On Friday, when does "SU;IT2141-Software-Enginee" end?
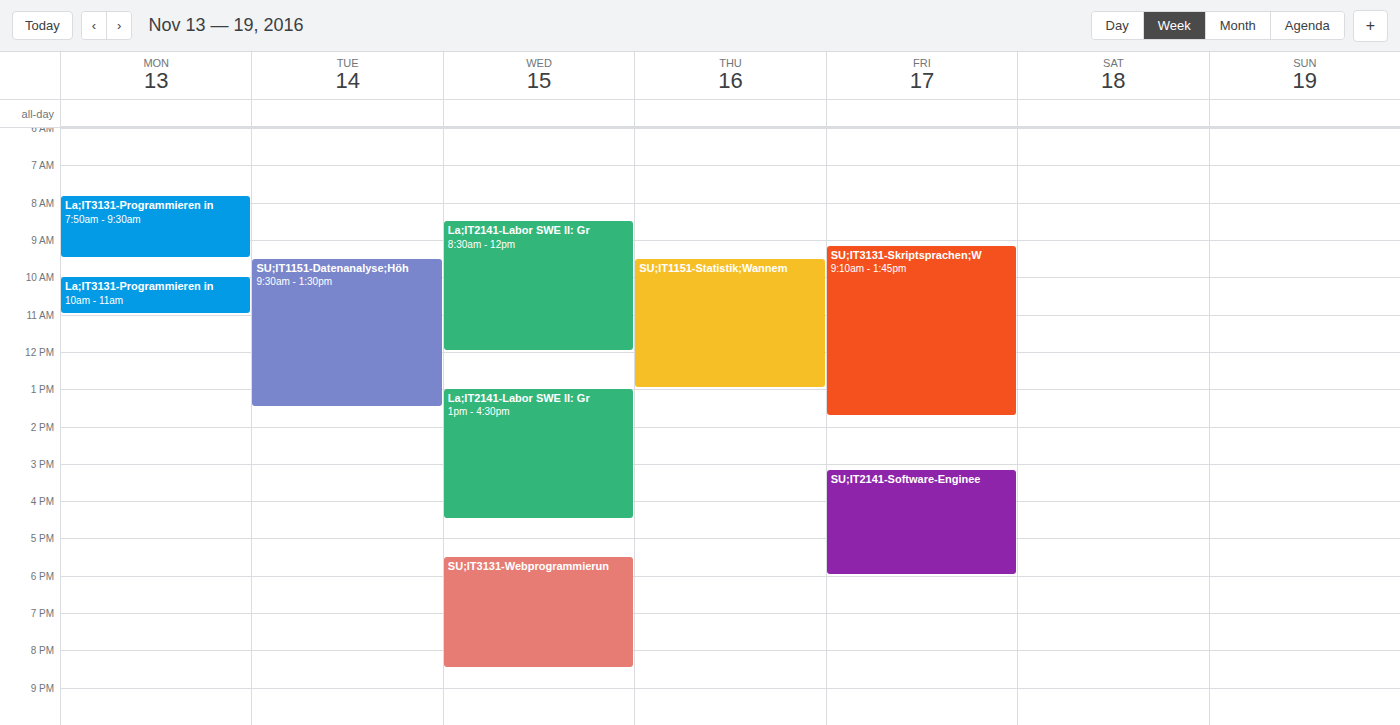
6:00 PM